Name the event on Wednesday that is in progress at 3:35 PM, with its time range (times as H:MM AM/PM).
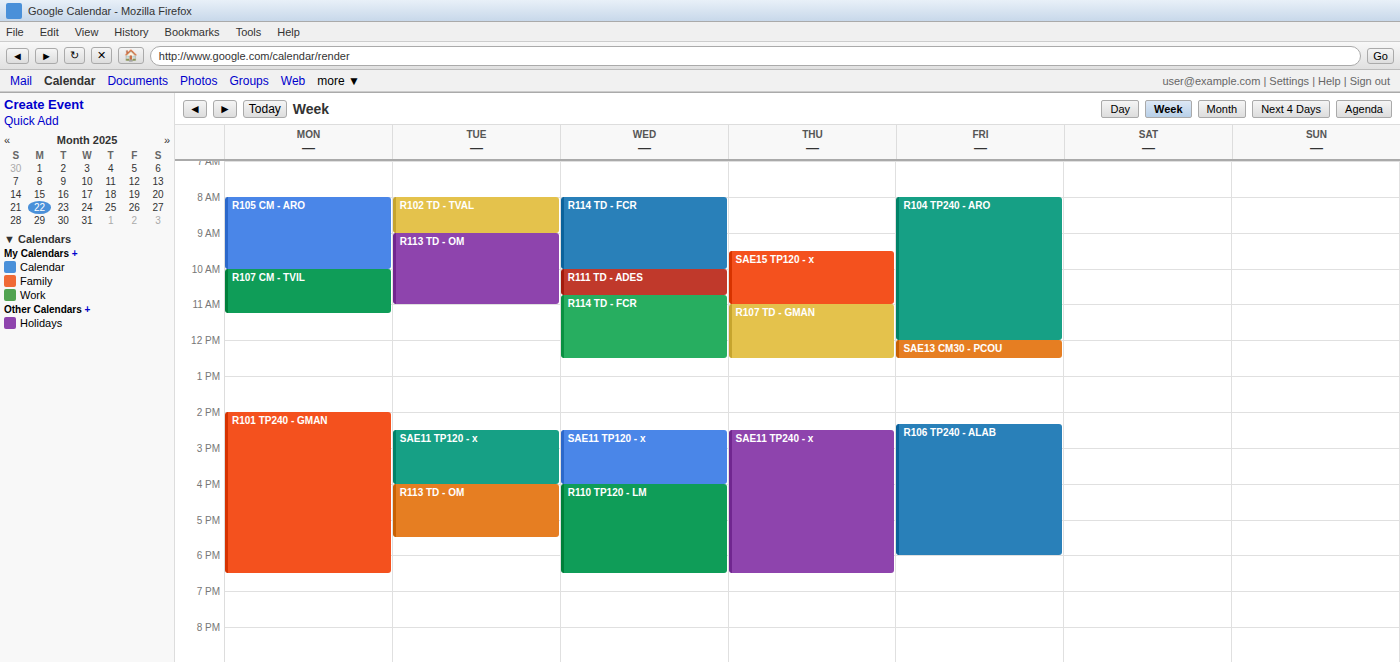
"SAE11 TP120 - x", 2:30 PM to 4:00 PM